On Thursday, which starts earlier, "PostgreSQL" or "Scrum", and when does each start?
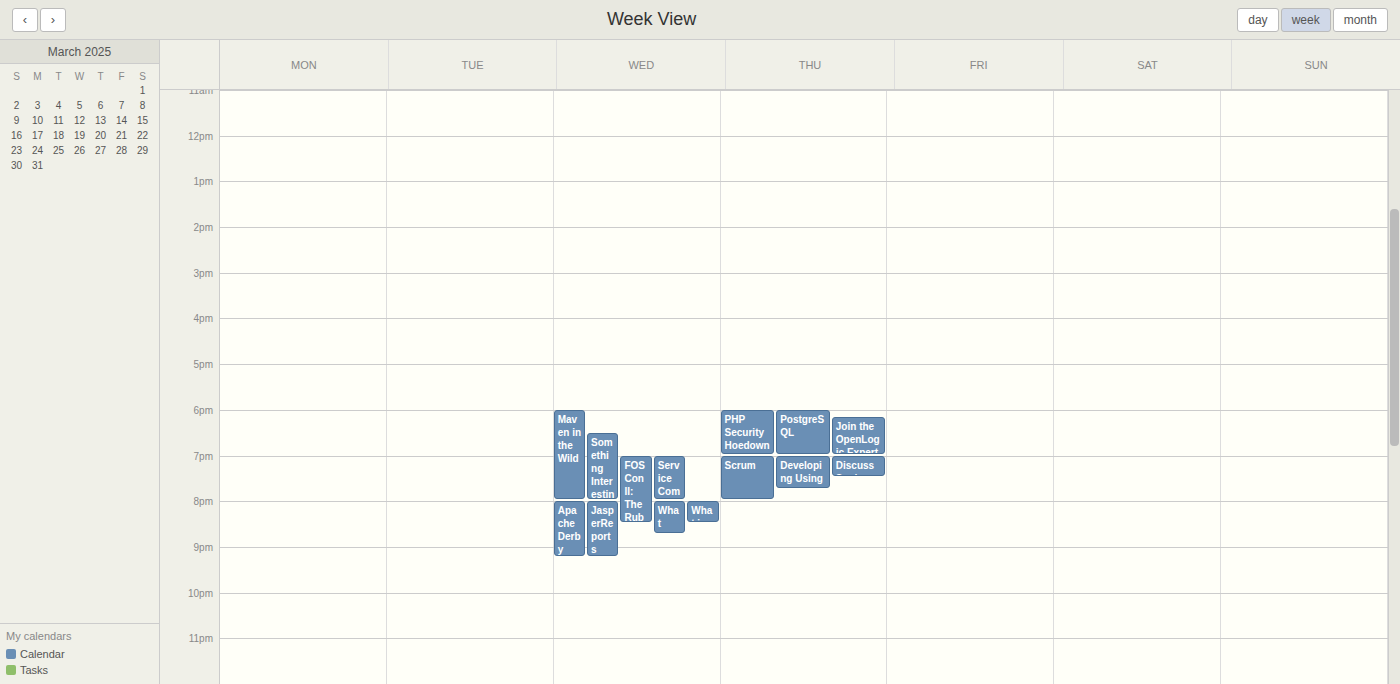
"PostgreSQL" 6:00 PM; "Scrum" 7:00 PM.